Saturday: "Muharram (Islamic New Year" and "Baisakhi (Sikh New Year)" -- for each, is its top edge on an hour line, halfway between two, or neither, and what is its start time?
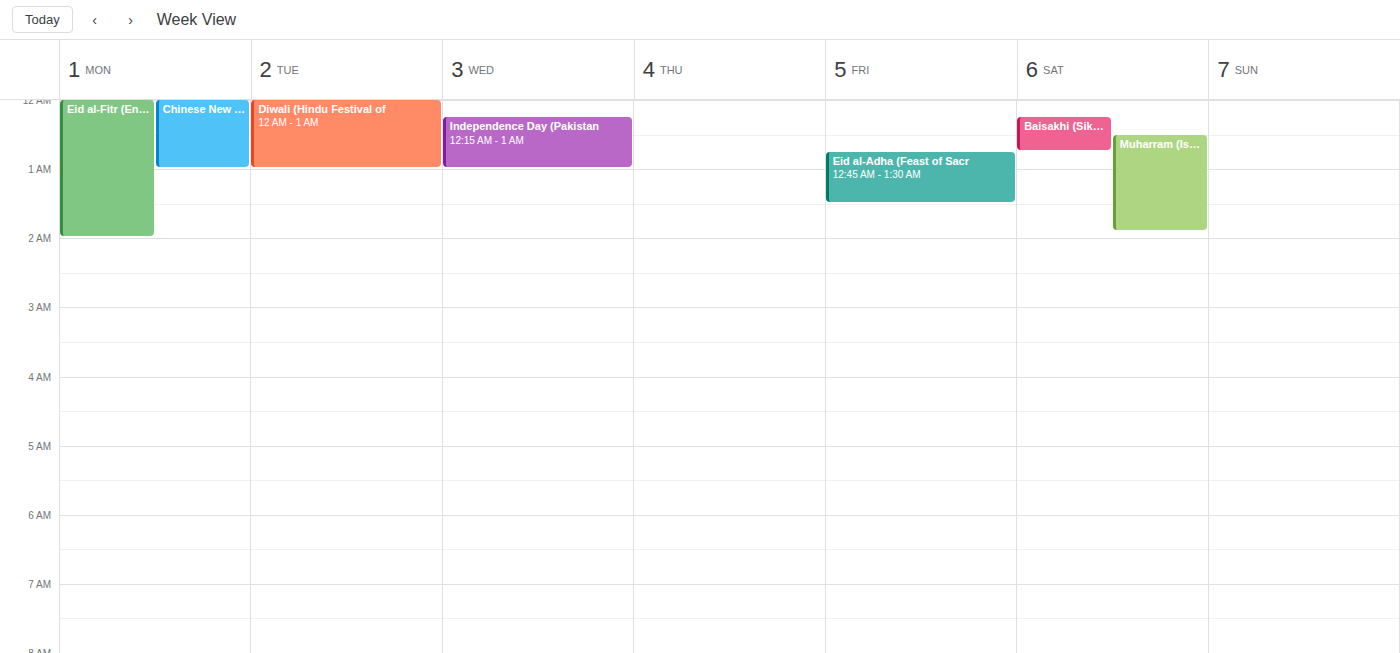
"Muharram (Islamic New Year": 12:30 AM, halfway between the 12 AM and 1 AM lines. "Baisakhi (Sikh New Year)": 12:15 AM, neither: a quarter of the way from the 12 AM line to the 1 AM line.